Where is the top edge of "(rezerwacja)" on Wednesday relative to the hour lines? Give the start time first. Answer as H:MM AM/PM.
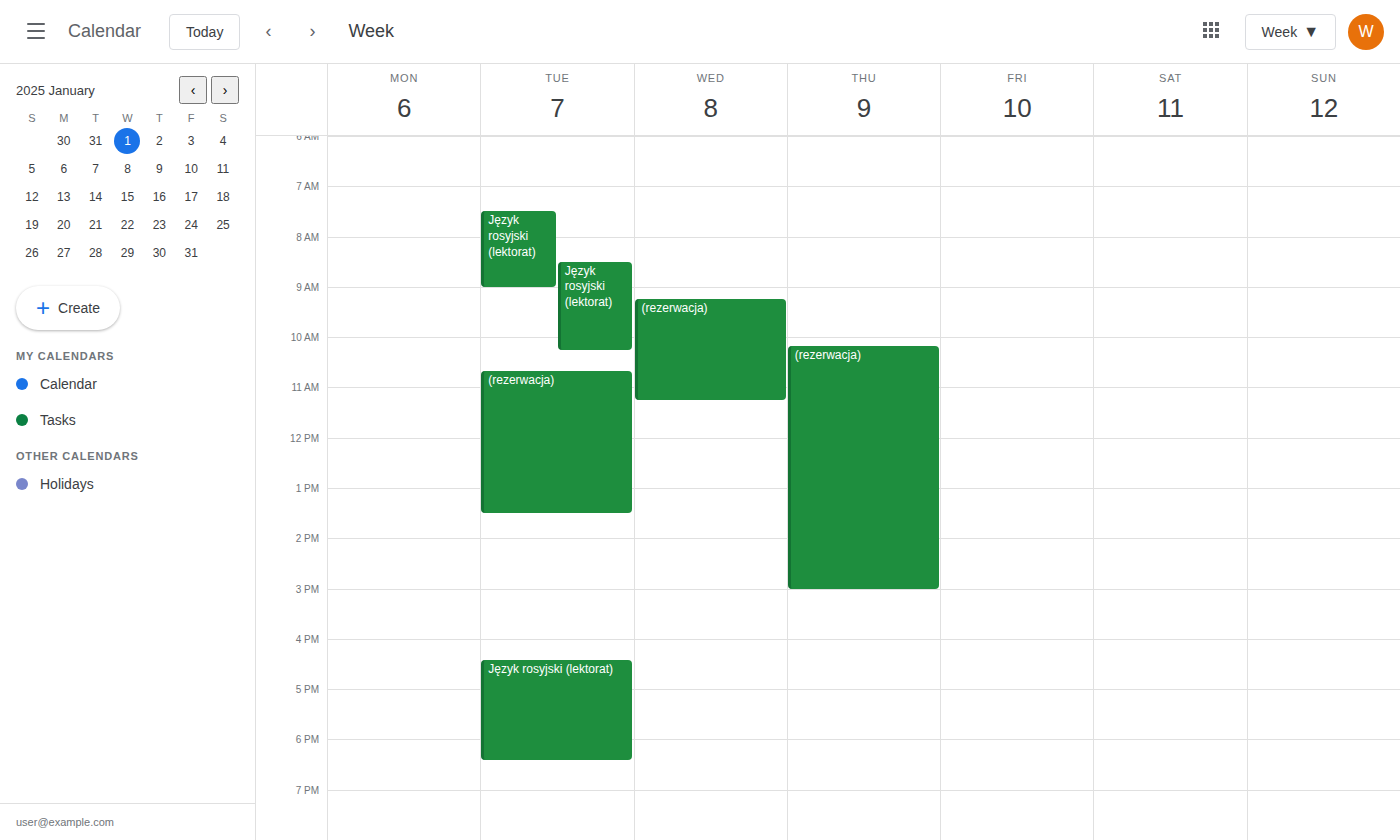
9:15 AM -- neither: a quarter of the way from the 9 AM line to the 10 AM line.